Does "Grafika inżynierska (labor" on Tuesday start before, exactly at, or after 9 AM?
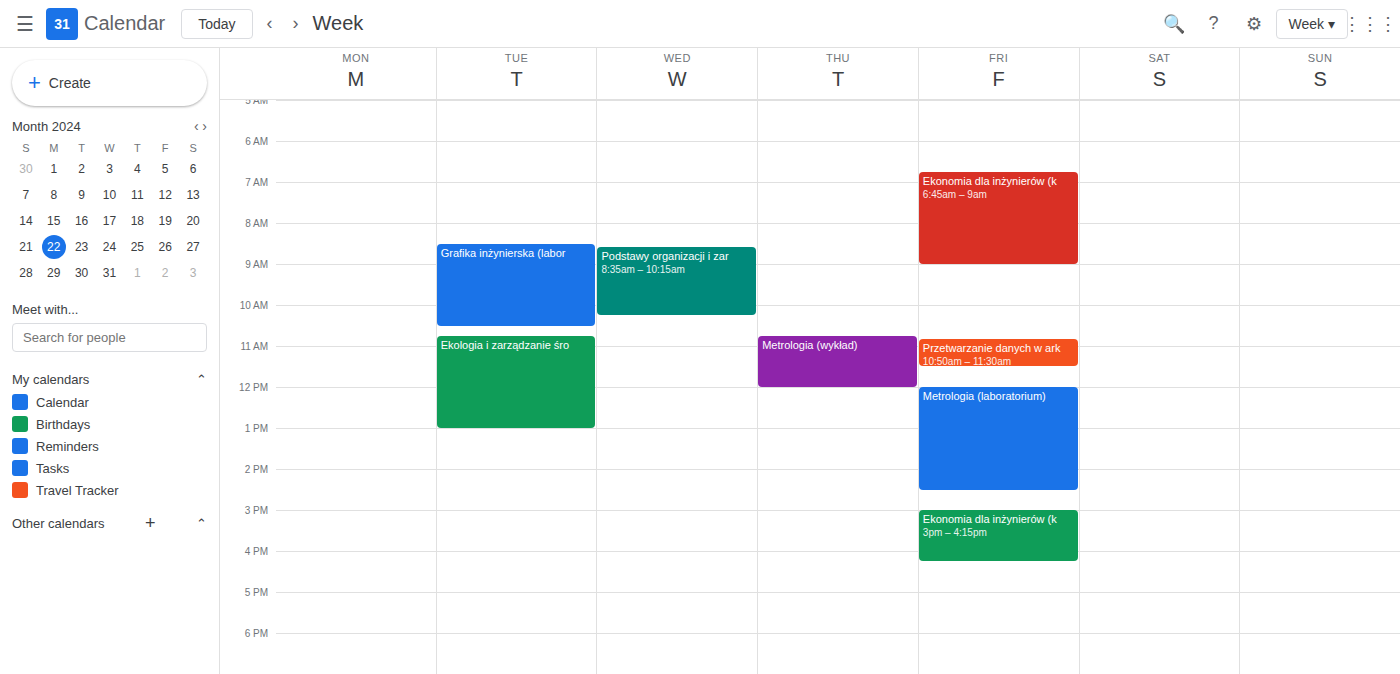
8:30 AM -- before 9 AM, 30 minutes above the 9 AM line.